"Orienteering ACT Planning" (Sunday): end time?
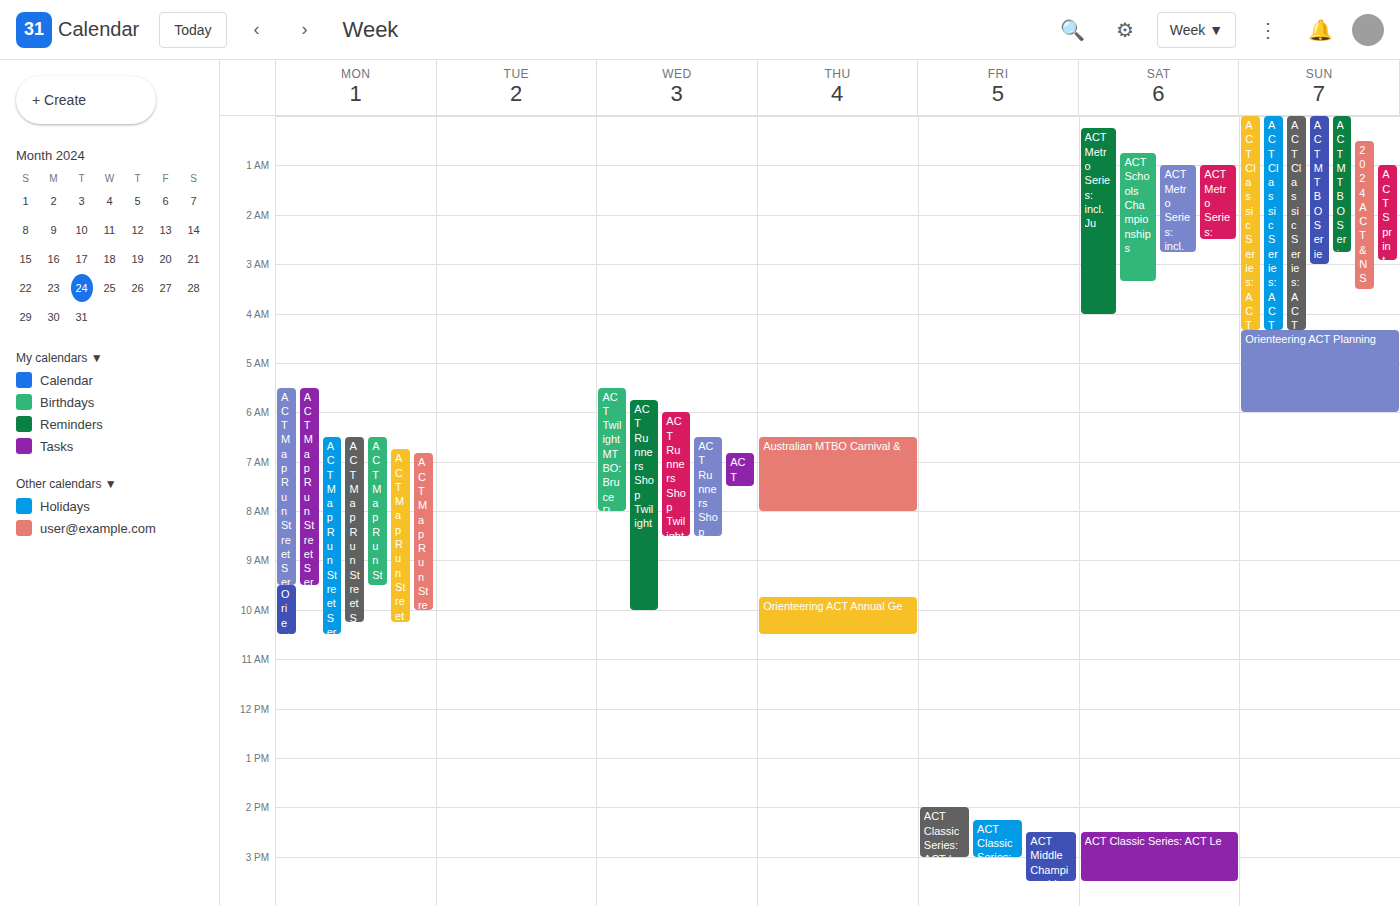
6:00 AM